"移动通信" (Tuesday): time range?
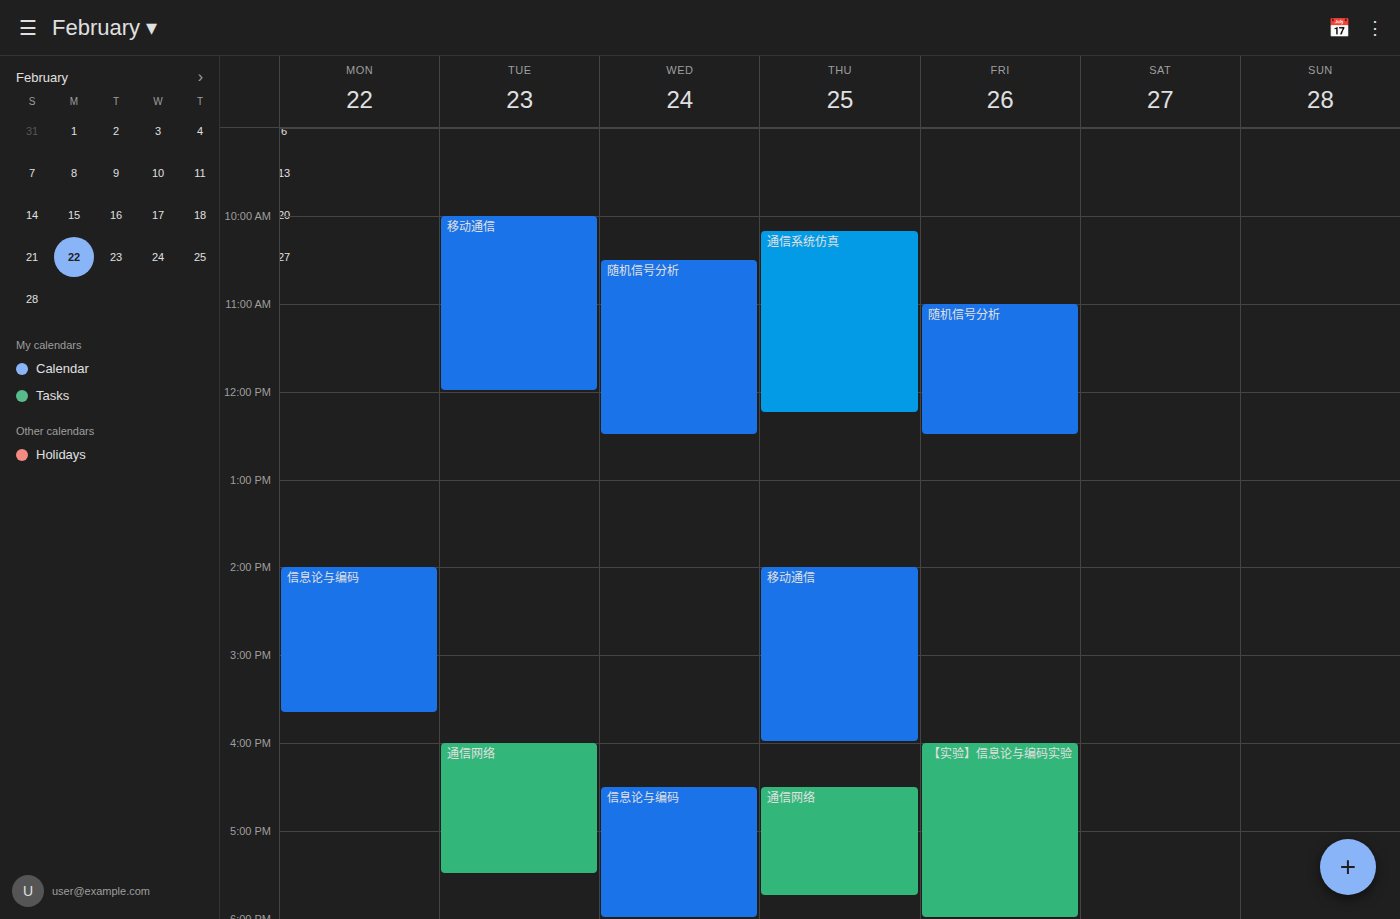
10:00 to 12:00